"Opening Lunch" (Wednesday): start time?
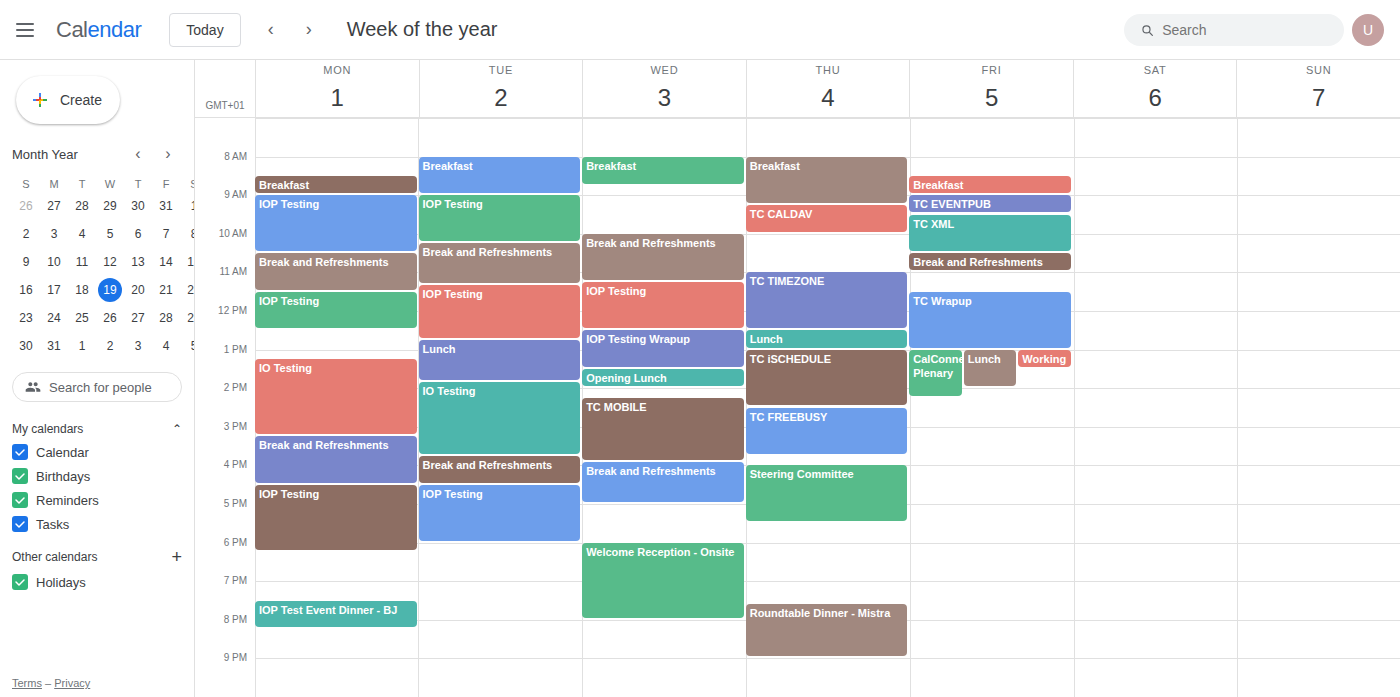
1:30 PM